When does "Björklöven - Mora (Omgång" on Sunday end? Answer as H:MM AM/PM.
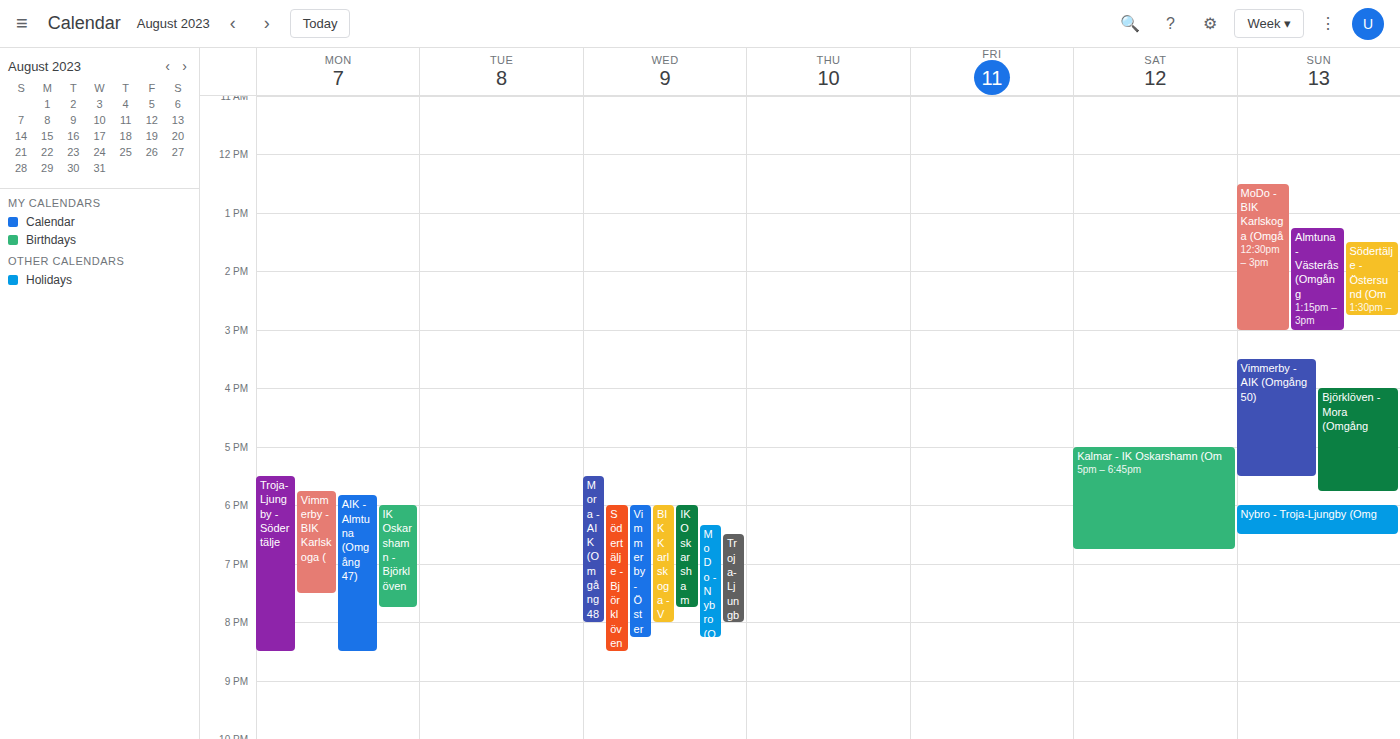
5:45 PM